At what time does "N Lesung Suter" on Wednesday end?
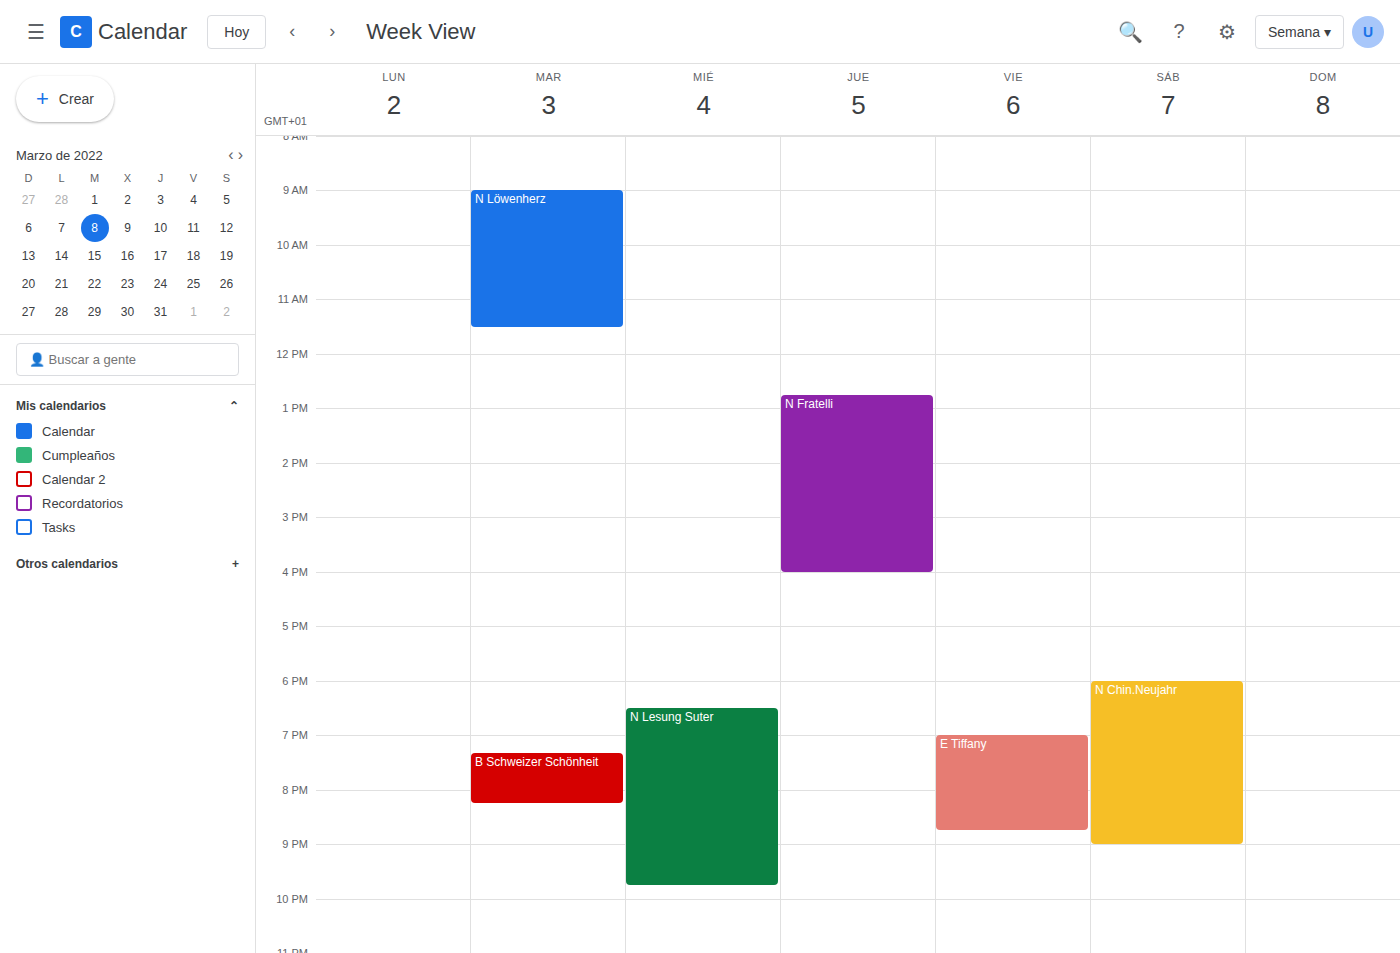
9:45 PM